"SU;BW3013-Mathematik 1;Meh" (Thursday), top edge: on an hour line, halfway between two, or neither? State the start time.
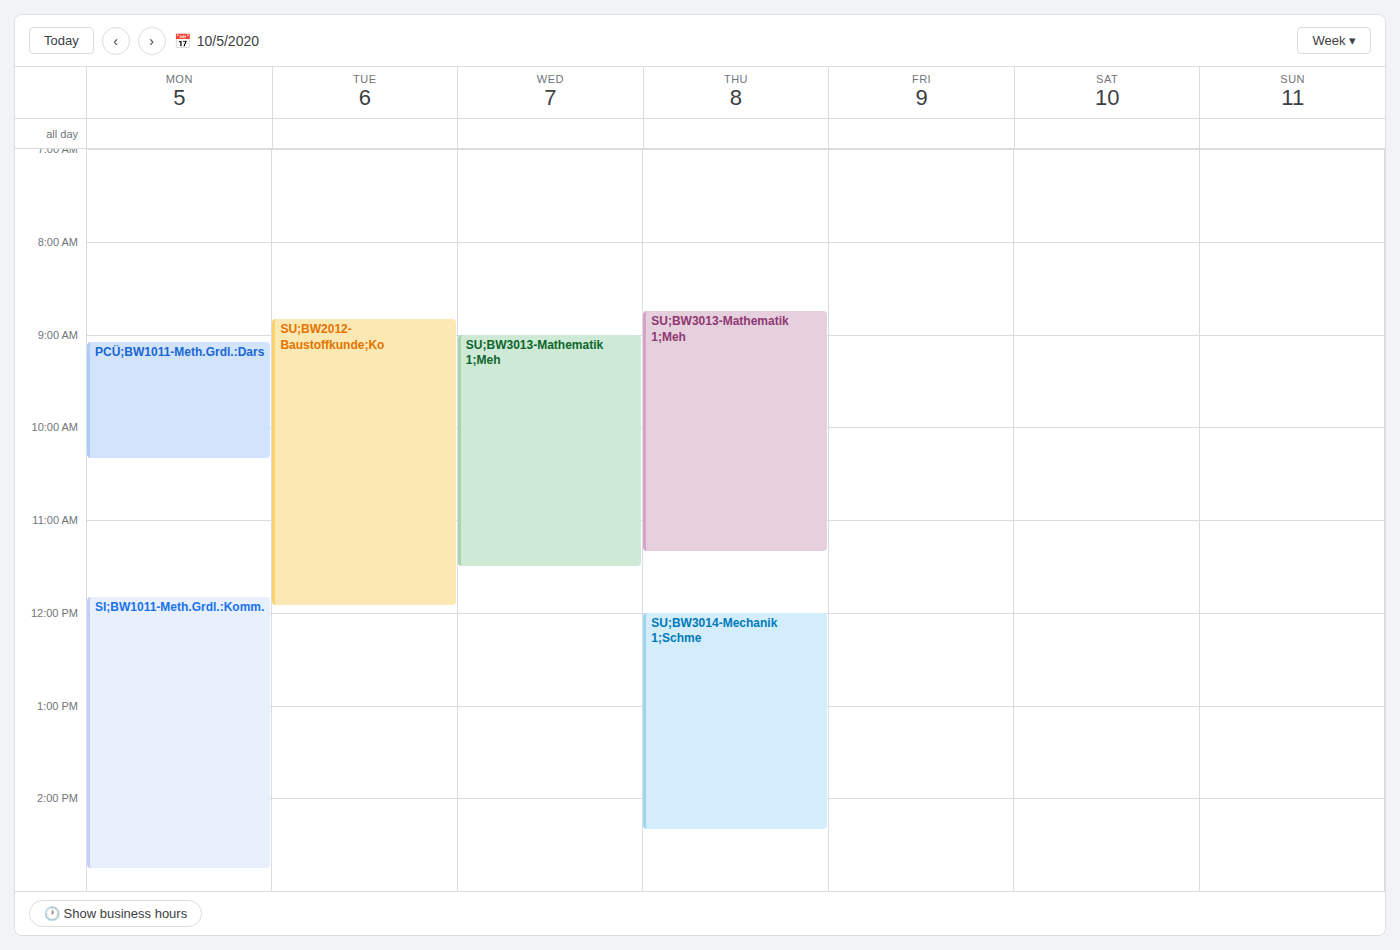
8:45 AM -- neither: three quarters of the way from the 8 AM line to the 9 AM line.